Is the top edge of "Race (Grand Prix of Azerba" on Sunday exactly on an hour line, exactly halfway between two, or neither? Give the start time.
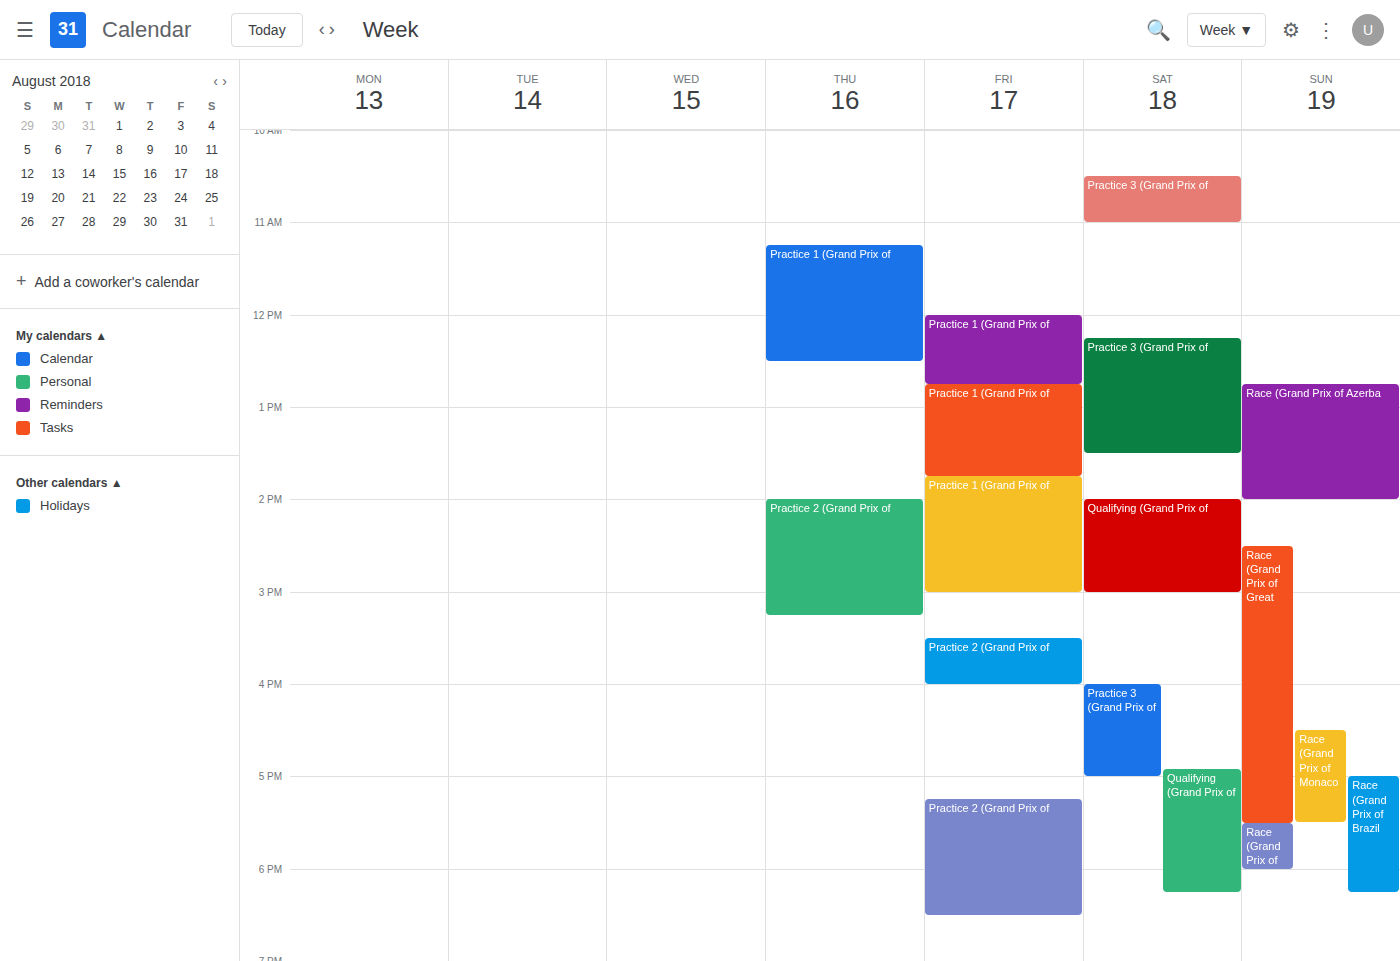
12:45 -- neither: three quarters of the way from the 12:00 line to the 13:00 line.